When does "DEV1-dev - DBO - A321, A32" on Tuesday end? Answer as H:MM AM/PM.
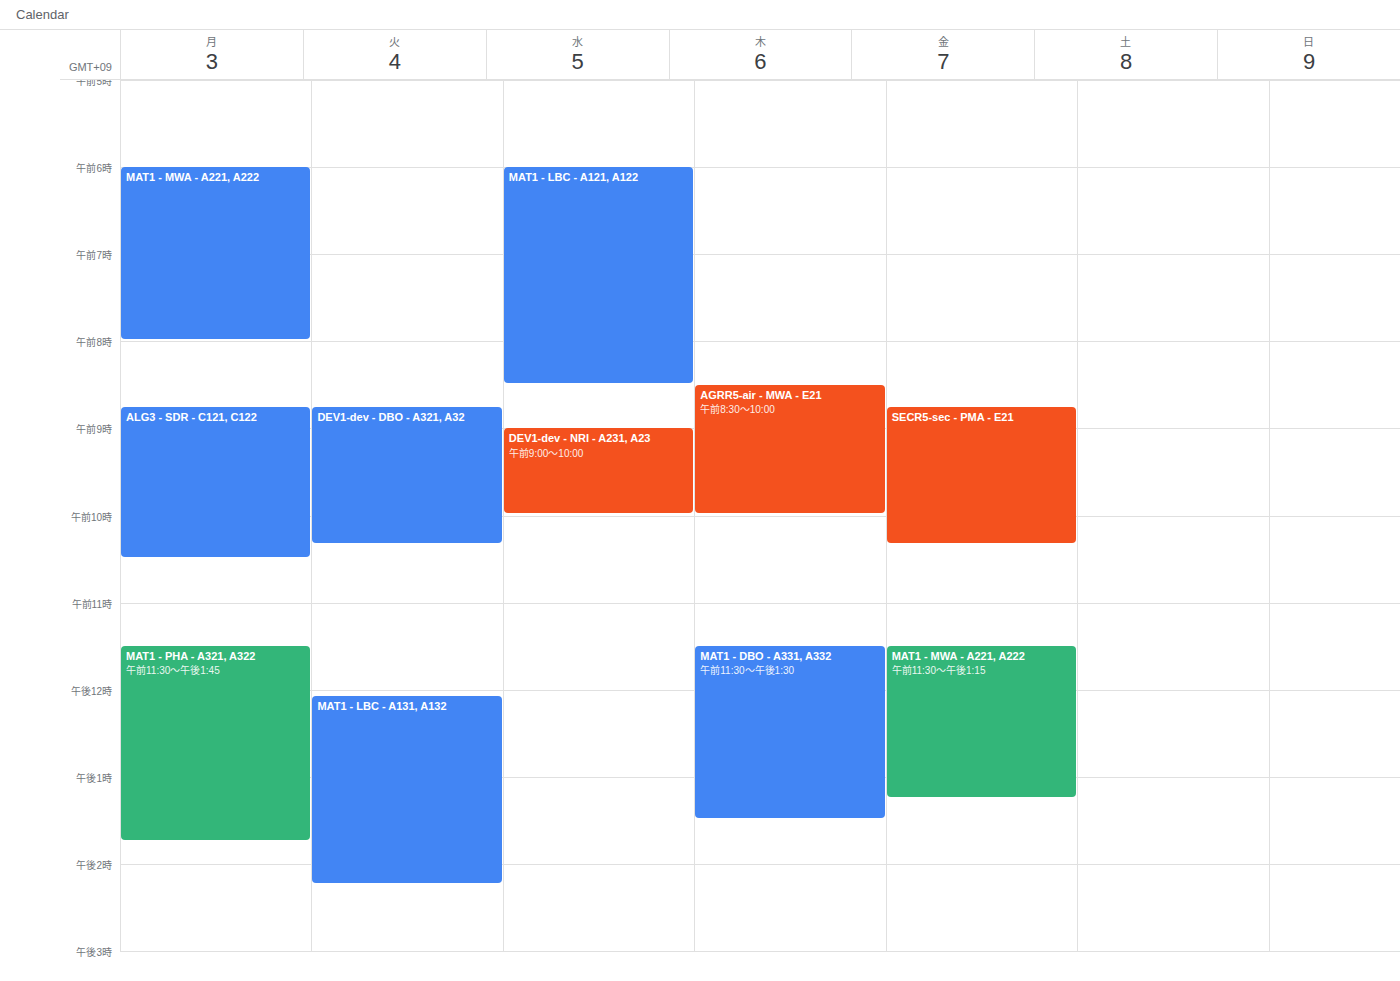
10:20 AM